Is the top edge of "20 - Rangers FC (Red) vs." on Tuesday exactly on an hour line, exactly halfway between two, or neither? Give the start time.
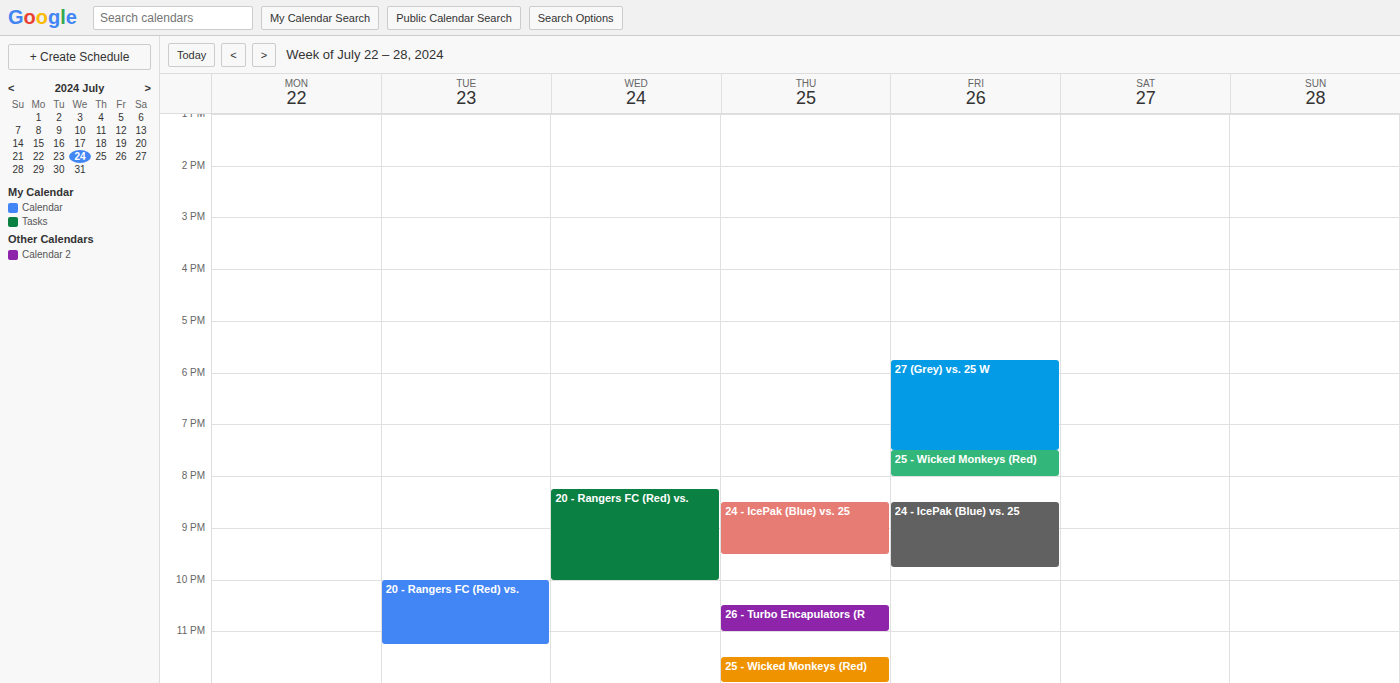
10:00 PM -- exactly on the 10 PM line.